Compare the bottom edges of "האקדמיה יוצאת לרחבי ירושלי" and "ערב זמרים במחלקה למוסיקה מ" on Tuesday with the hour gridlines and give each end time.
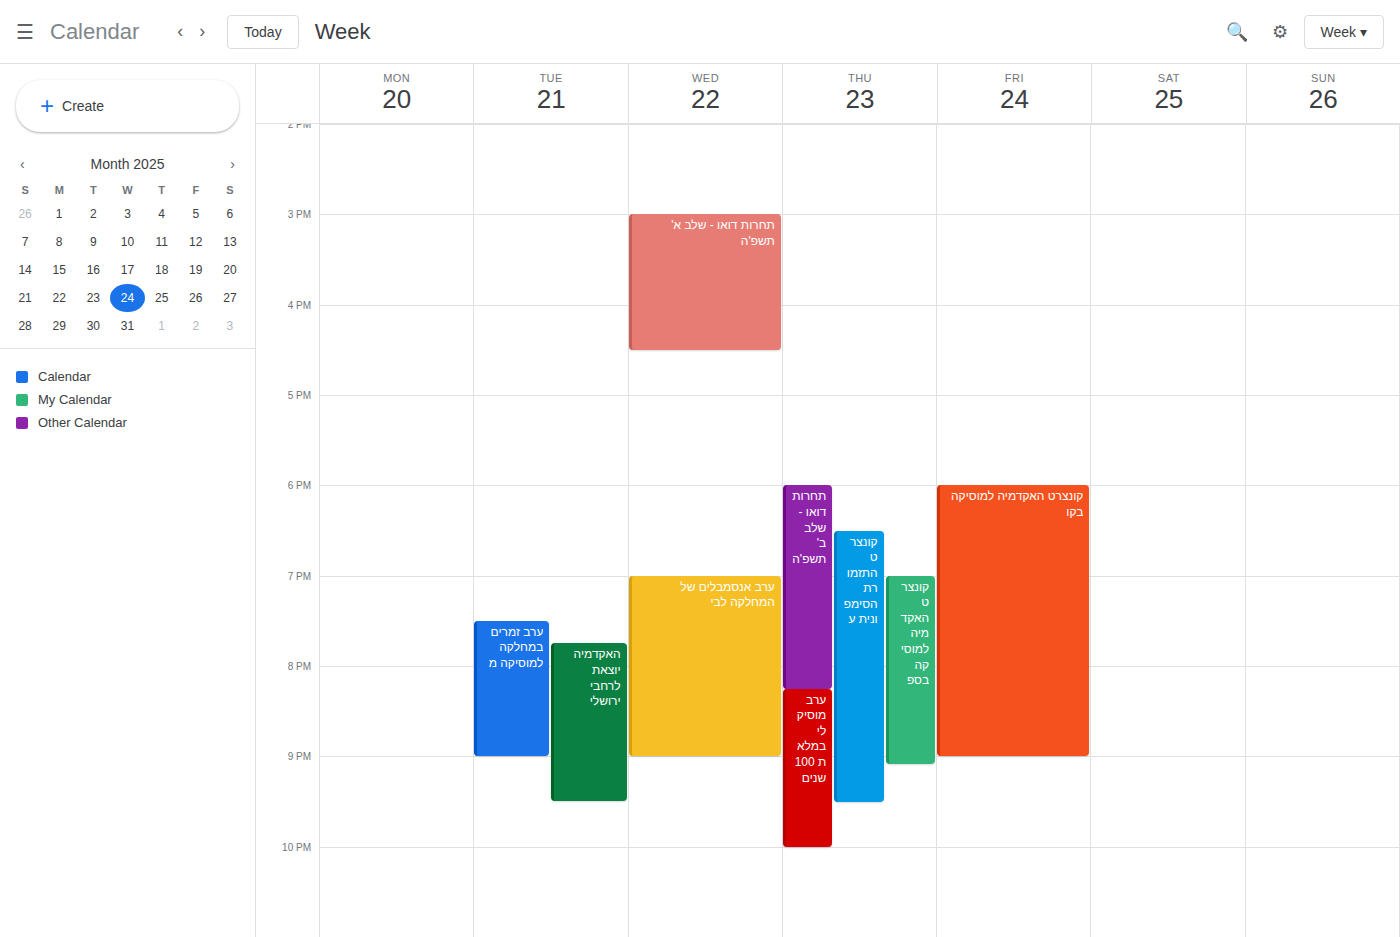
"האקדמיה יוצאת לרחבי ירושלי": 9:30 PM, halfway between the 9 PM and 10 PM lines. "ערב זמרים במחלקה למוסיקה מ": 9:00 PM, exactly on the 9 PM line.